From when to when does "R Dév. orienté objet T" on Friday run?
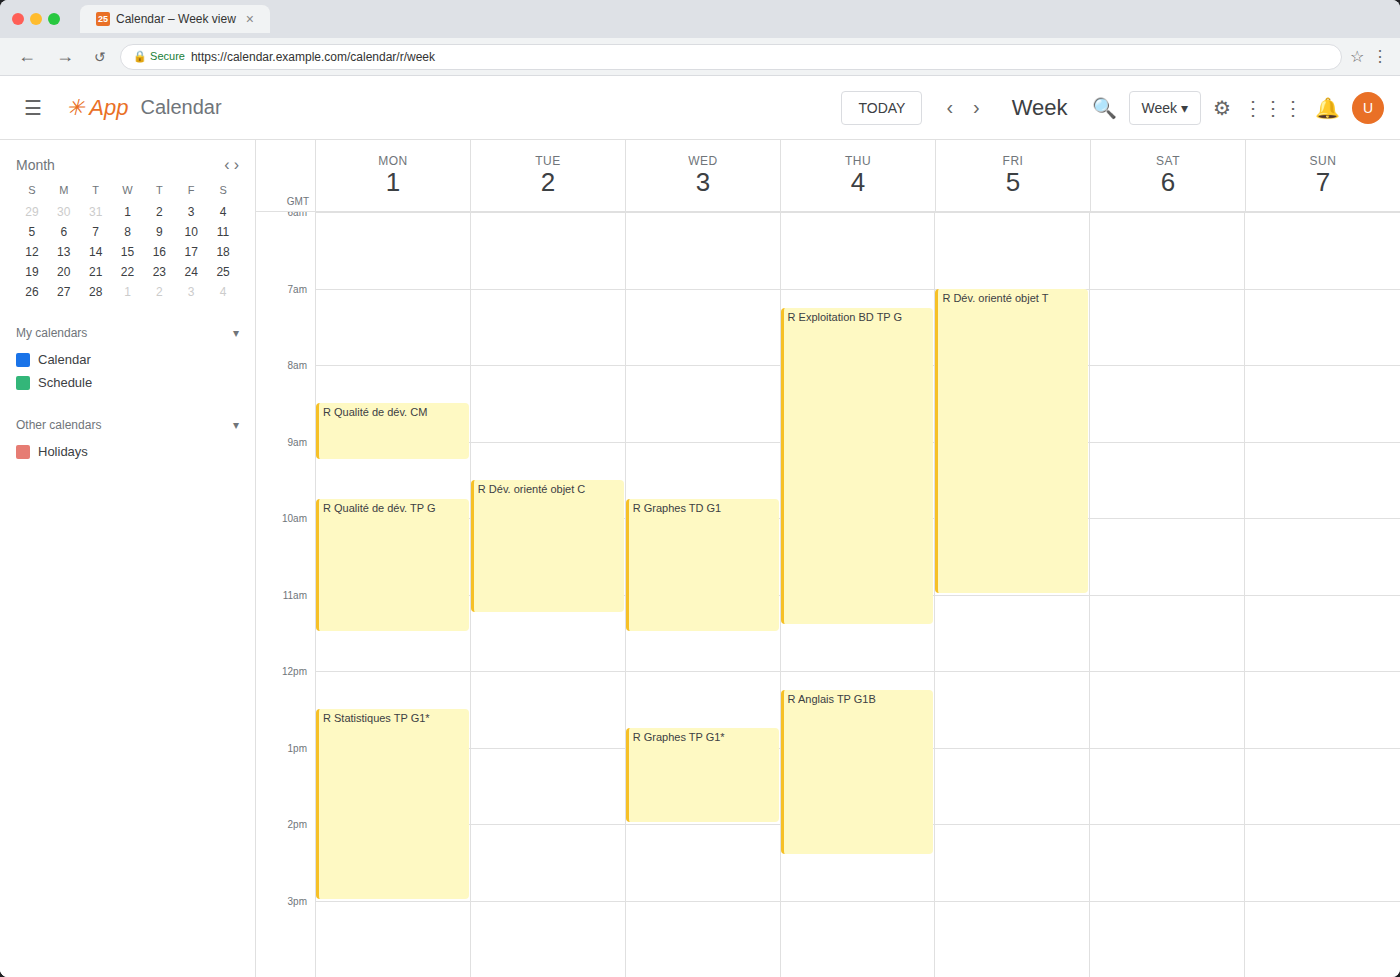
7:00 AM to 11:00 AM